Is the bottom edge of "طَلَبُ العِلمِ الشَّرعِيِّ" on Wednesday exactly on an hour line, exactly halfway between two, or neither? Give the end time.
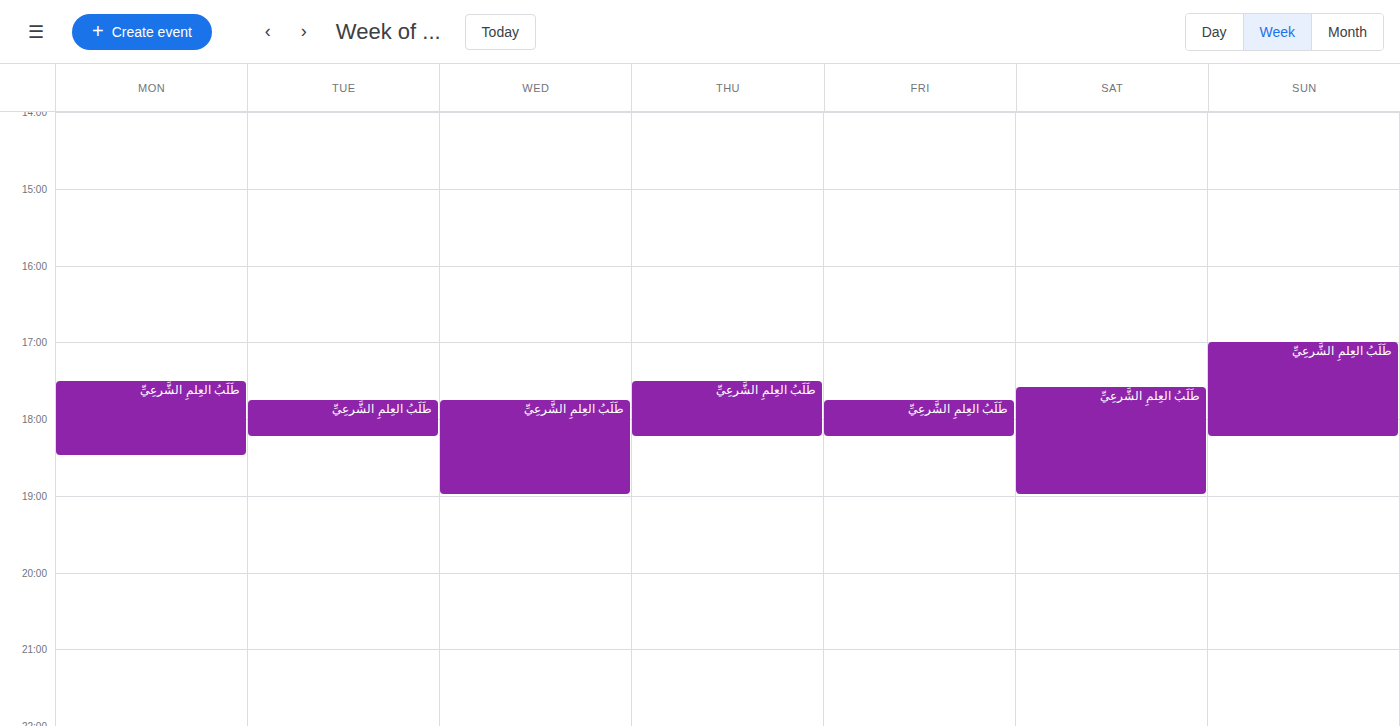
7:00 PM -- exactly on the 7 PM line.